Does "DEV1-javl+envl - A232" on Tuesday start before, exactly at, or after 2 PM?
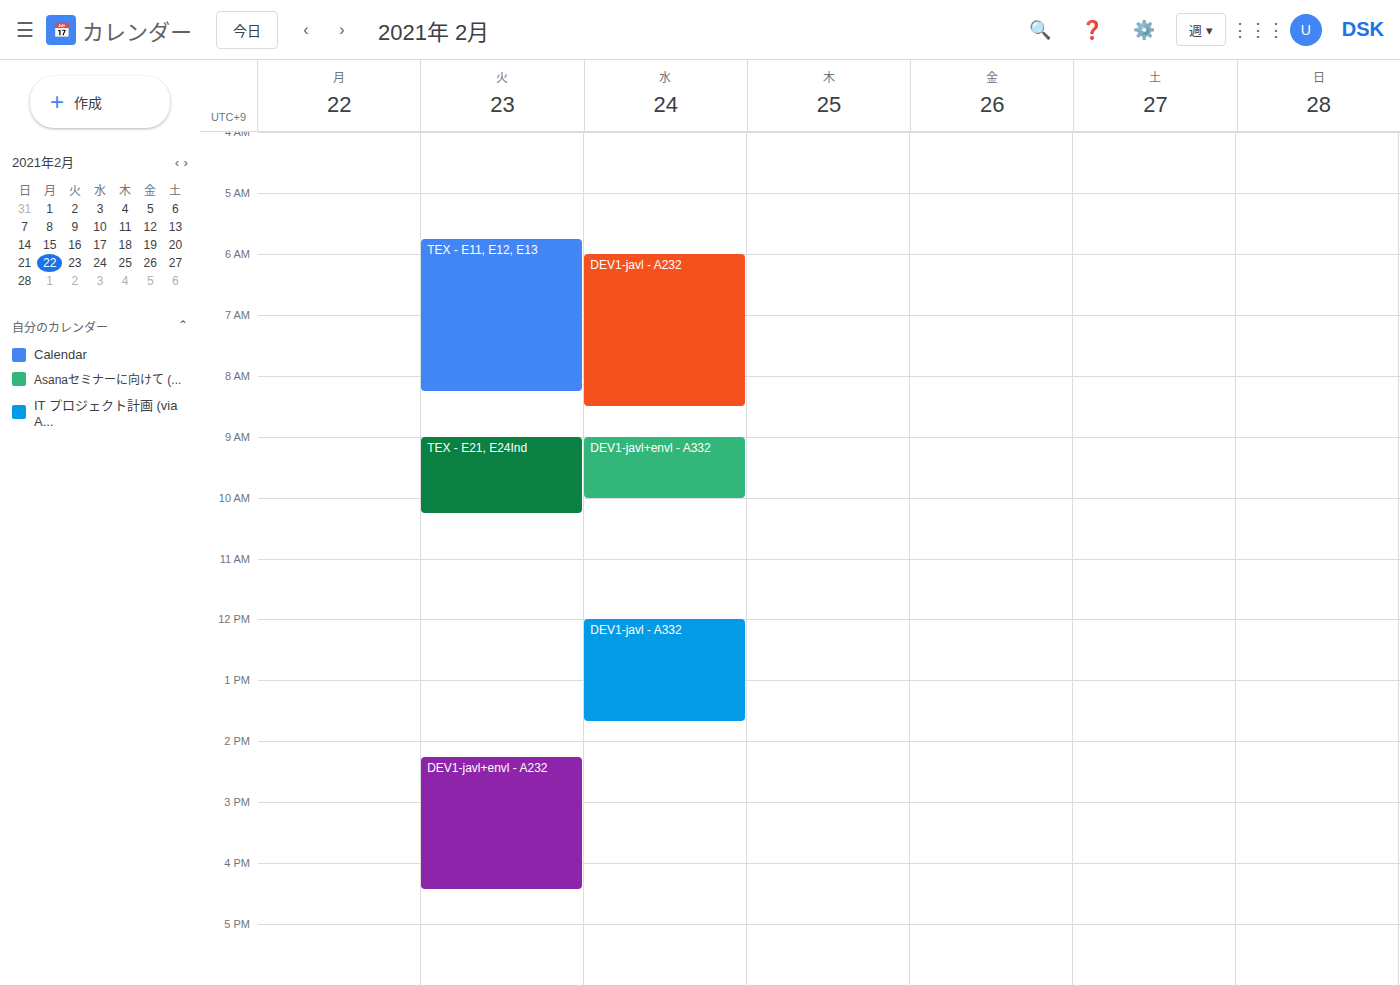
2:15 PM -- after 2 PM, 15 minutes below the 2 PM line.